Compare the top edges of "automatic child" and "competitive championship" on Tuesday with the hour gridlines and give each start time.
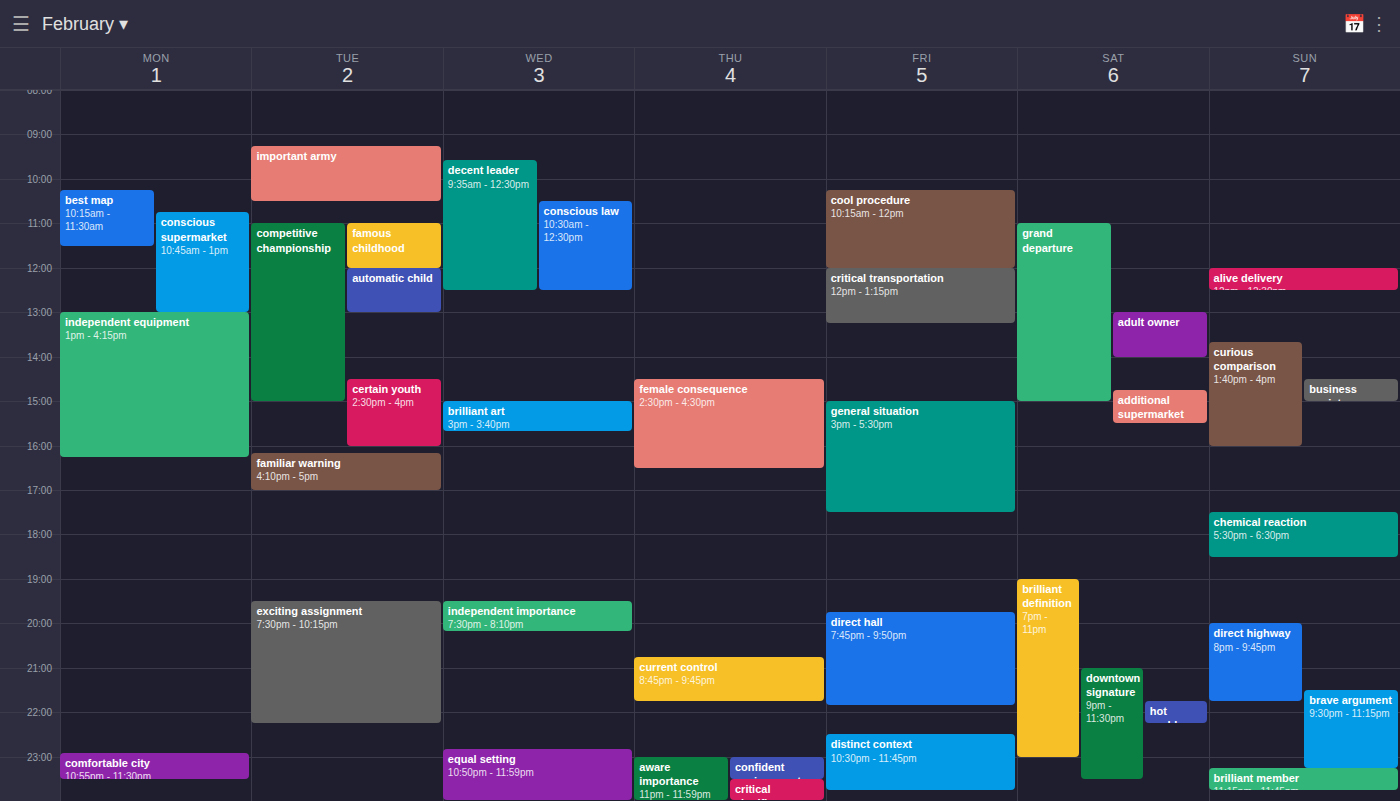
"automatic child": 12:00, exactly on the 12:00 line. "competitive championship": 11:00, exactly on the 11:00 line.